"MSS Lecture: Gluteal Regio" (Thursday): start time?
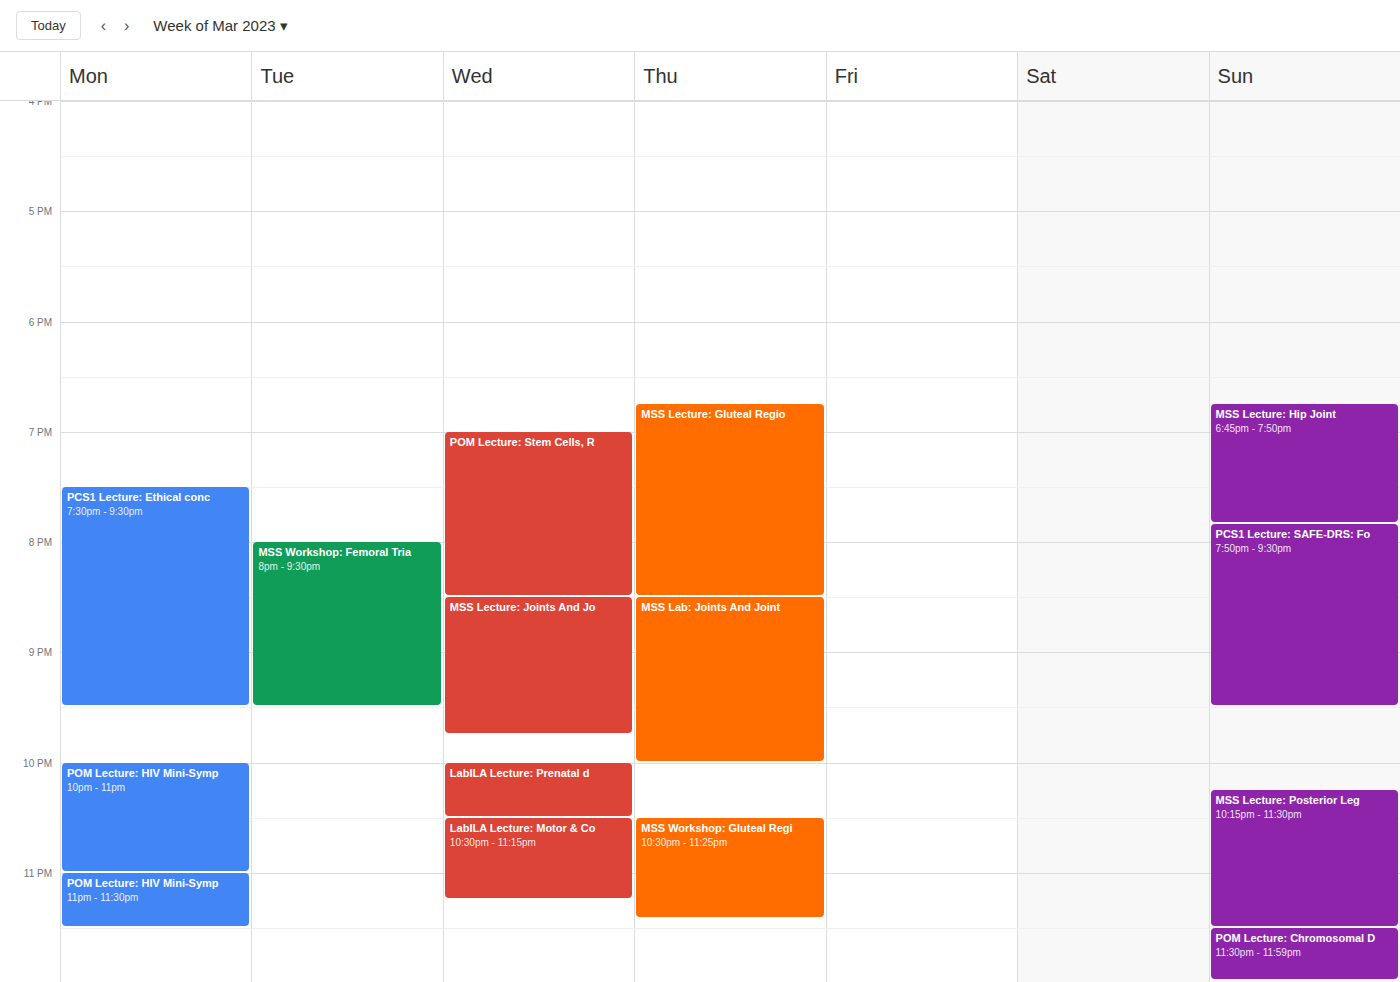
6:45 PM